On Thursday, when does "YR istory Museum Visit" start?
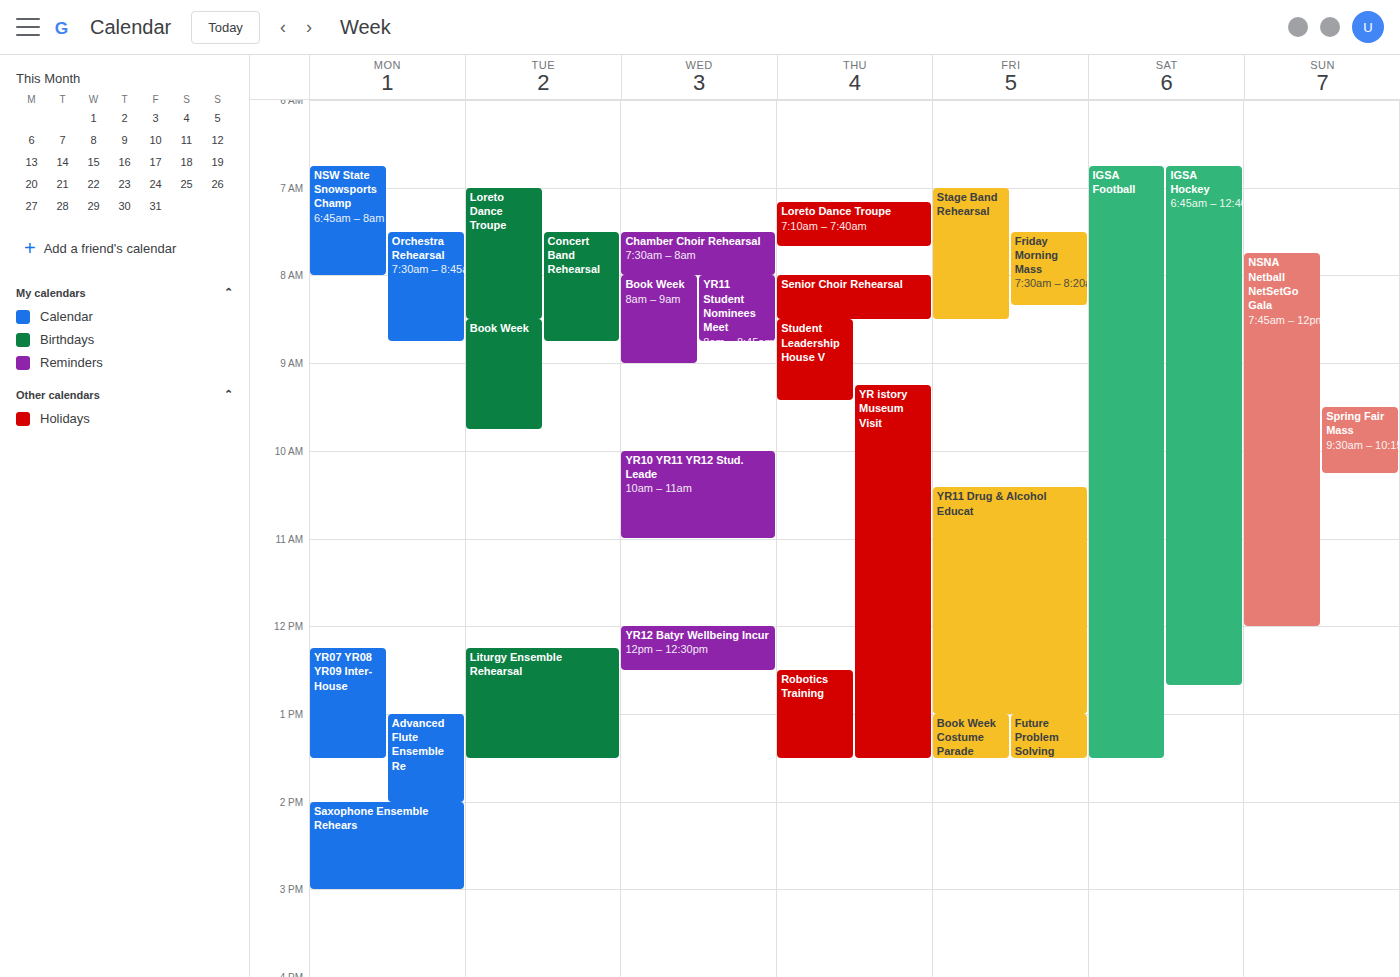
9:15 AM